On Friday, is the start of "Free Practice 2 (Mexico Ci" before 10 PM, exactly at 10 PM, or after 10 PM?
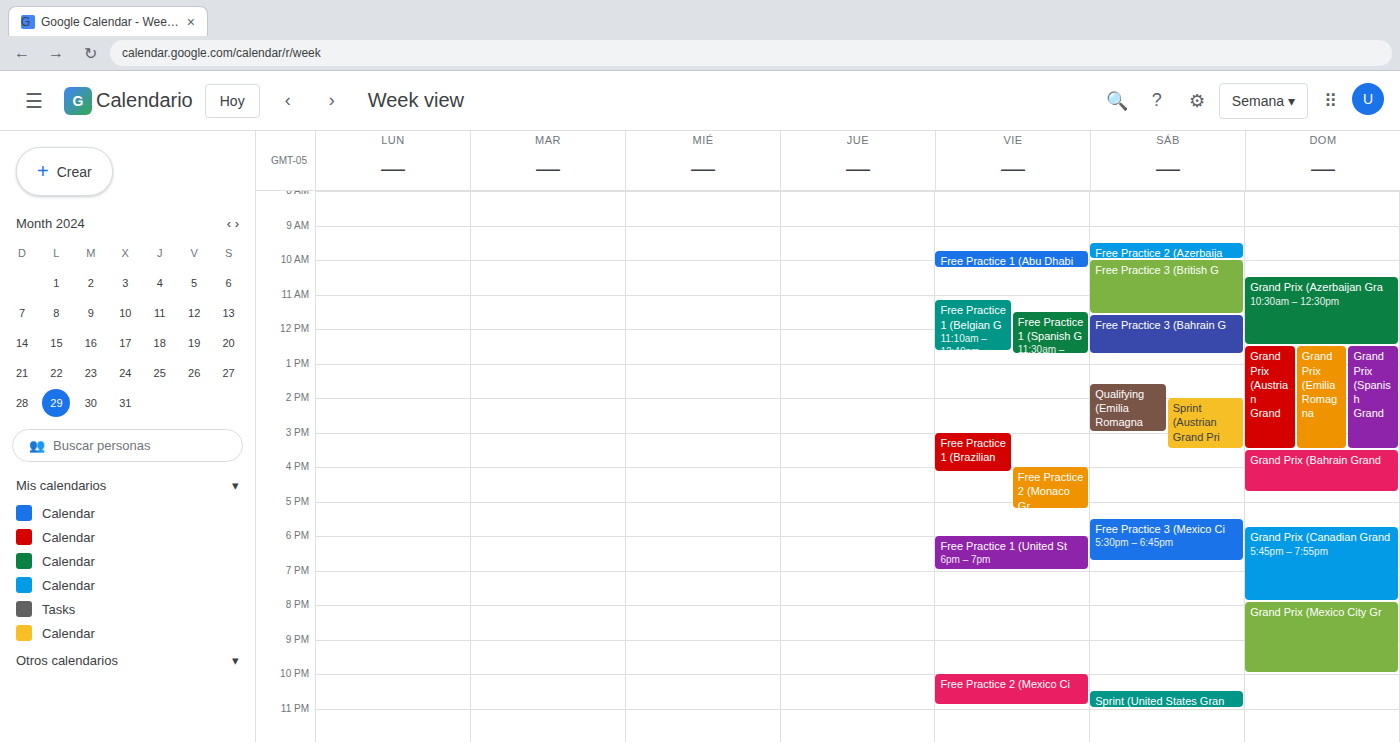
10:00 PM -- exactly at 10 PM, on the 10 PM line.